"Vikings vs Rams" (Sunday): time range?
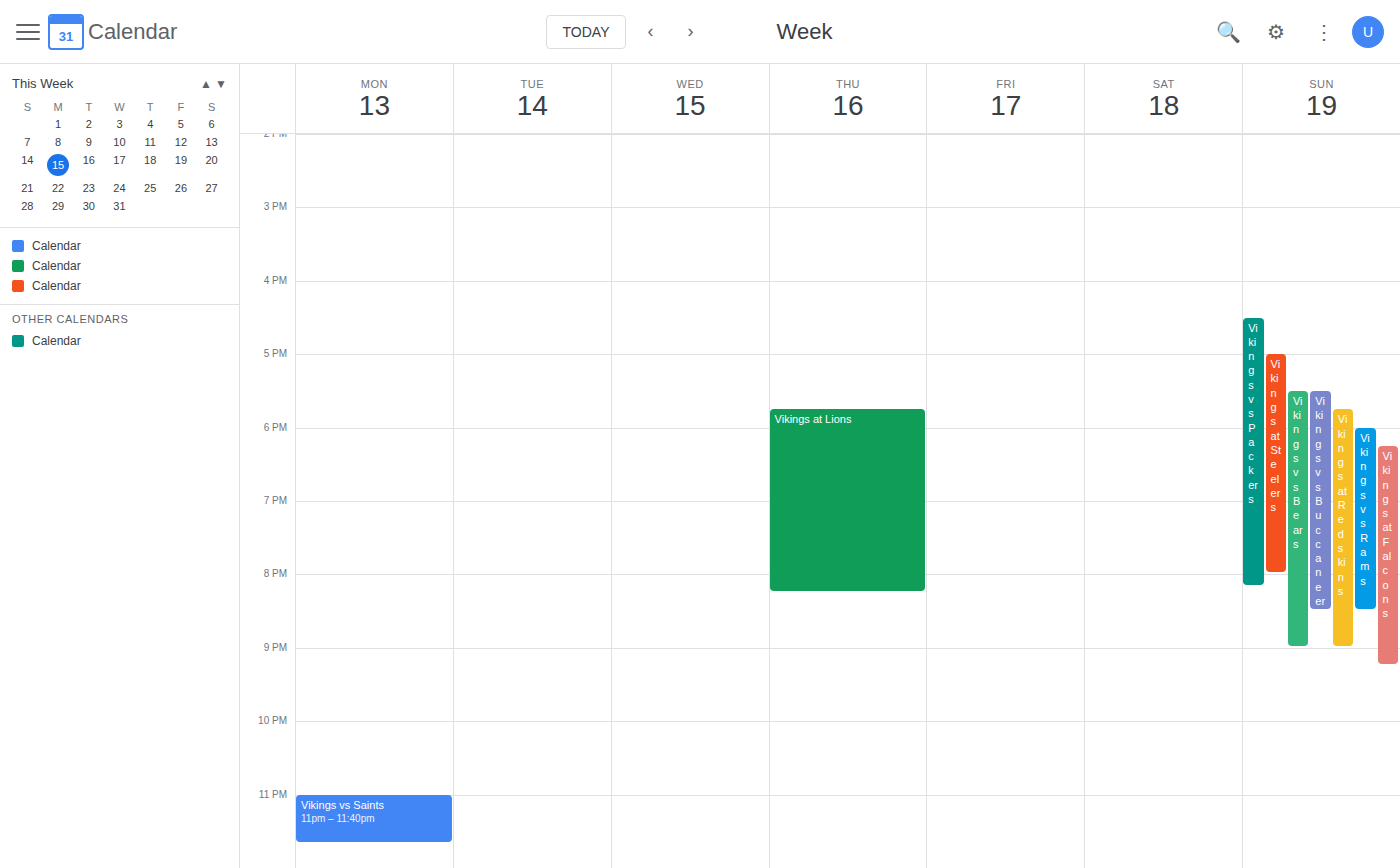
18:00 to 20:30